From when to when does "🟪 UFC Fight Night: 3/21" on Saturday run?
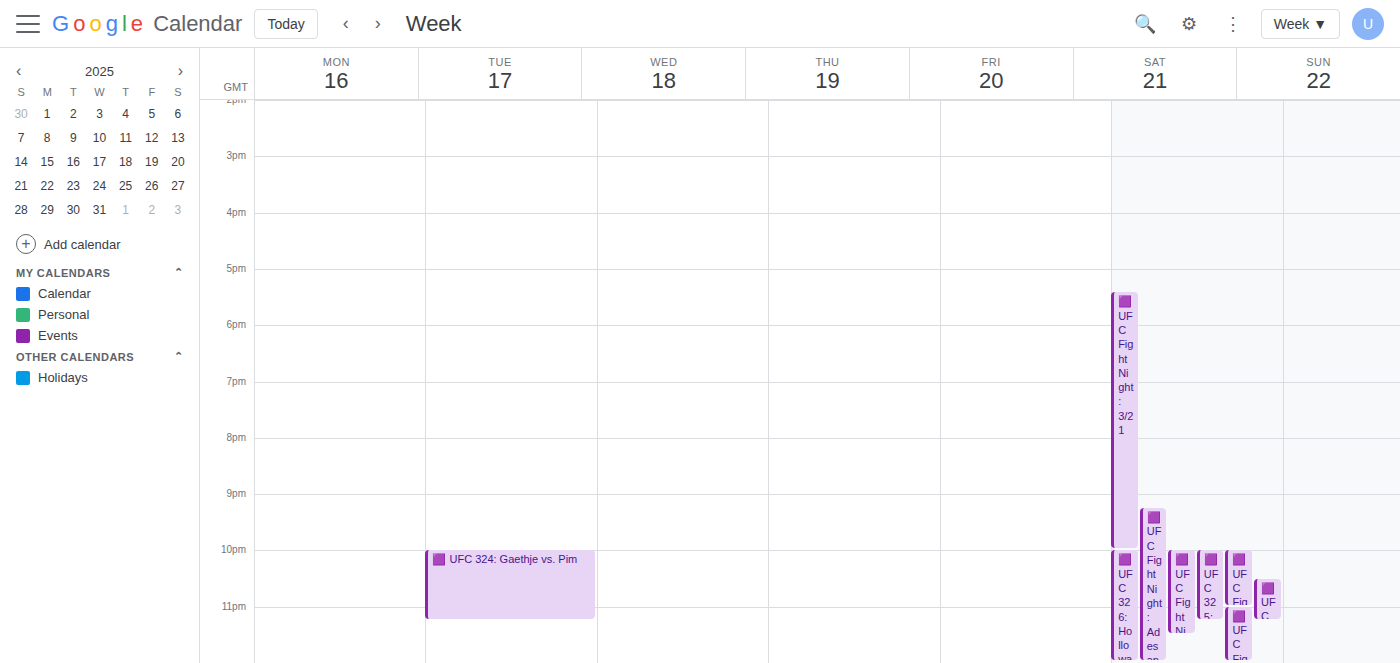
5:25 PM to 10:00 PM